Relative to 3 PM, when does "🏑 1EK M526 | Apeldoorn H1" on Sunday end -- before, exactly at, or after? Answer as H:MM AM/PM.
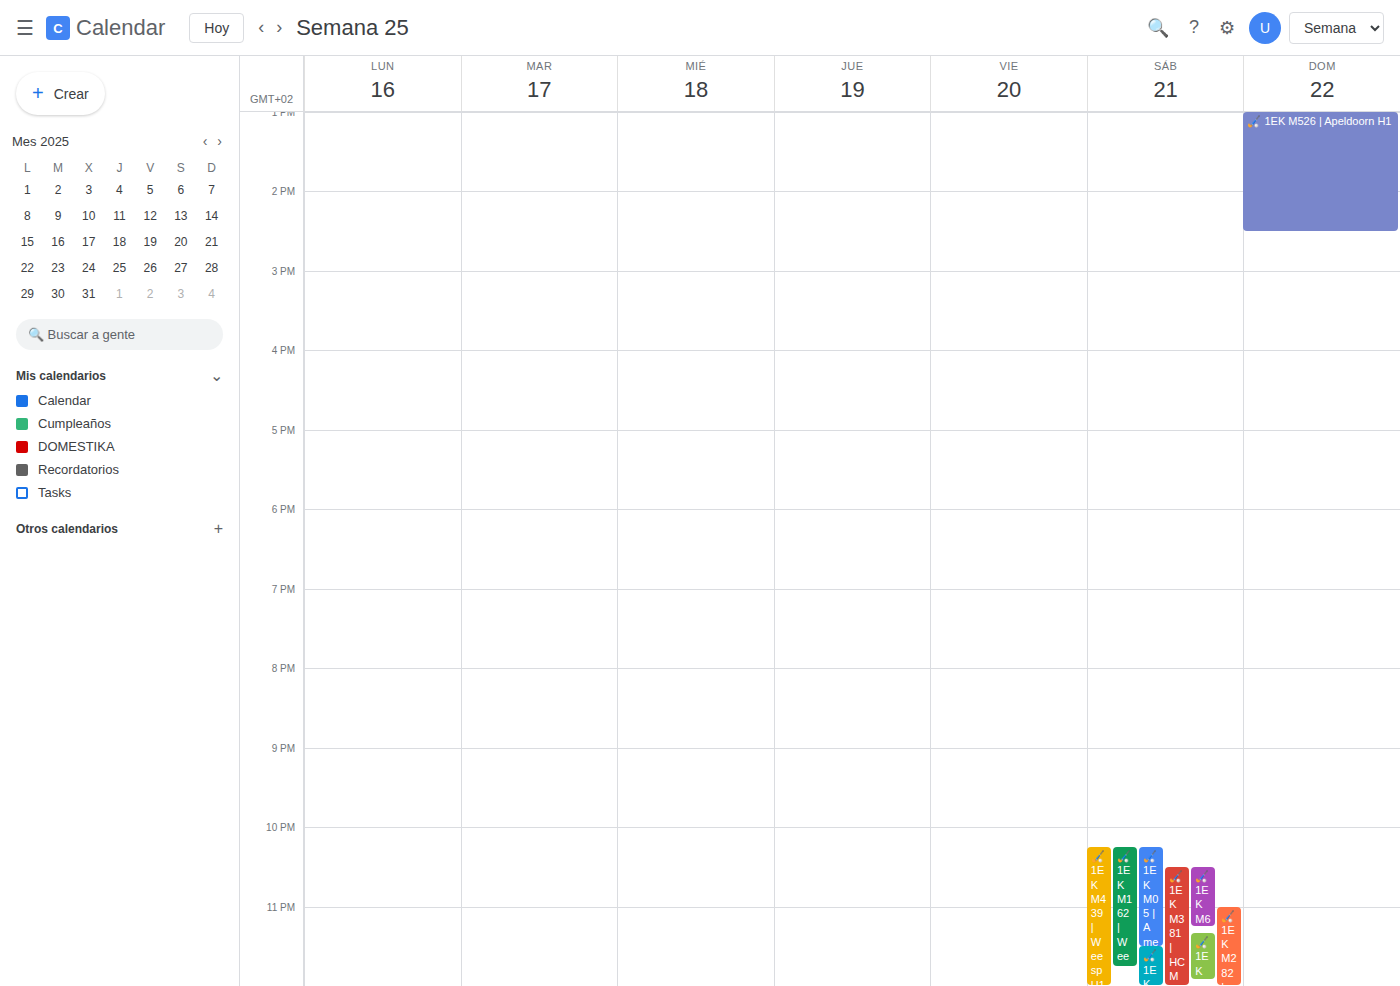
2:30 PM -- before 3 PM, 30 minutes above the 3 PM line.